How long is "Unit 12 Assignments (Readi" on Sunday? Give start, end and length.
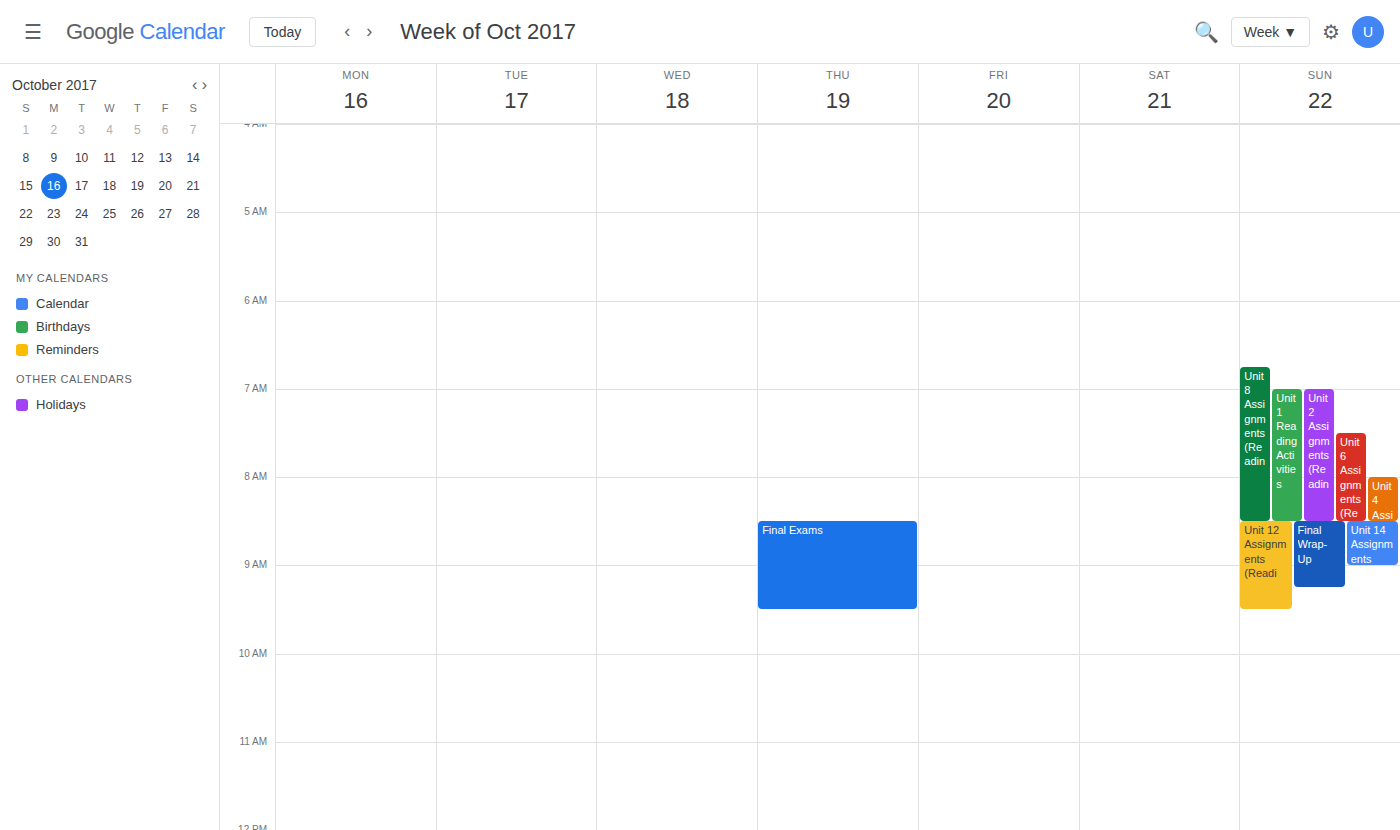
8:30 AM to 9:30 AM, 1 hour